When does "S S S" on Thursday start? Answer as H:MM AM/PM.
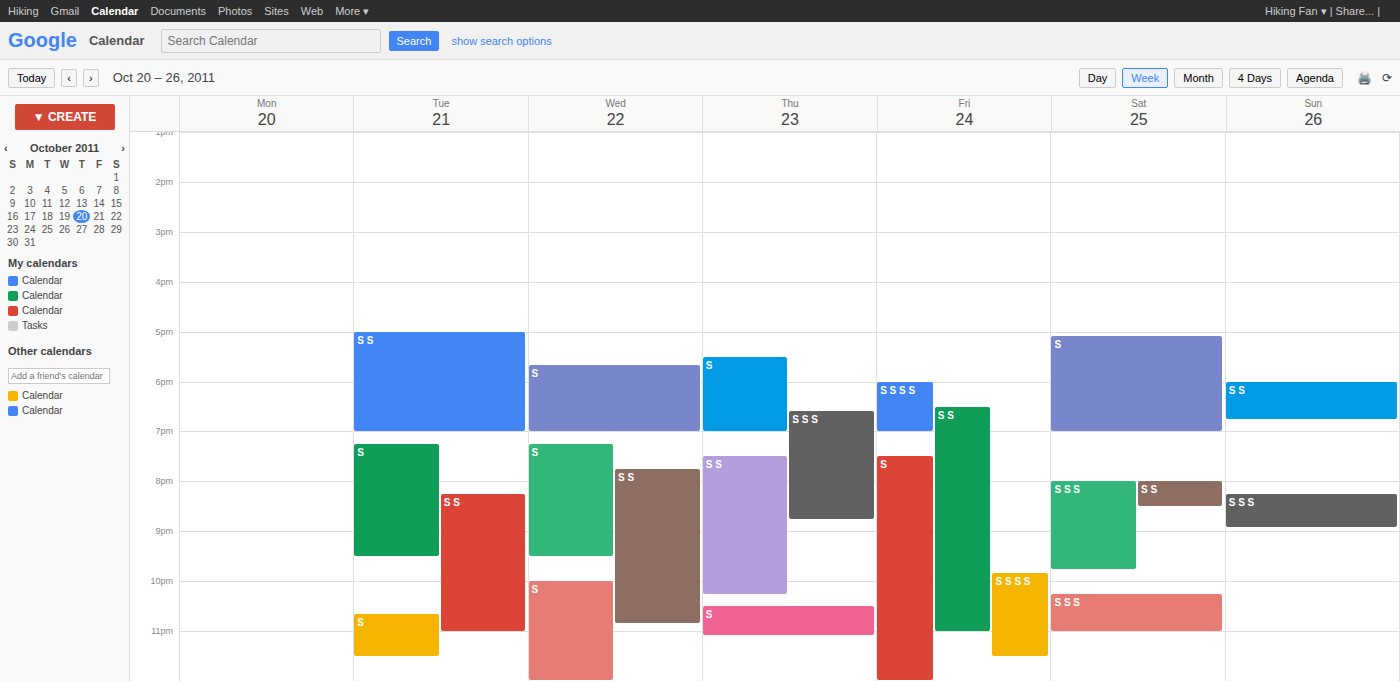
6:35 PM